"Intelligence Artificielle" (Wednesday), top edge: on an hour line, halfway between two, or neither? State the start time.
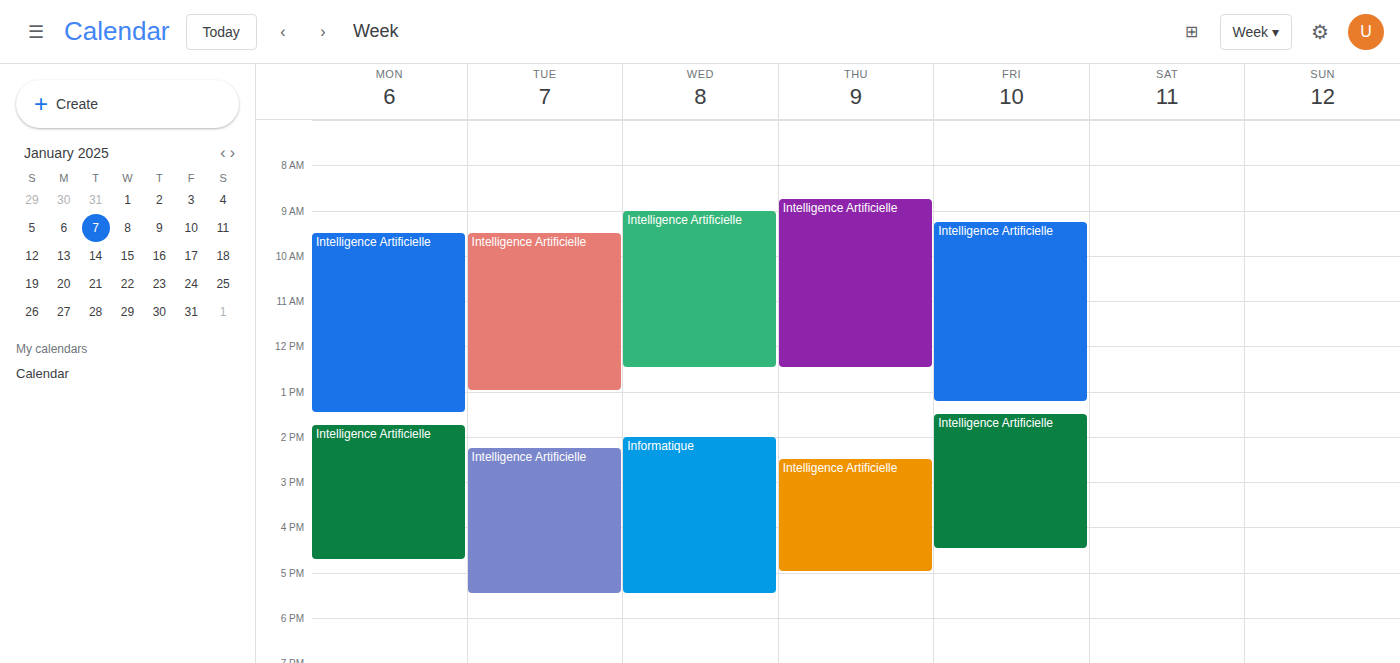
9:00 AM -- exactly on the 9 AM line.